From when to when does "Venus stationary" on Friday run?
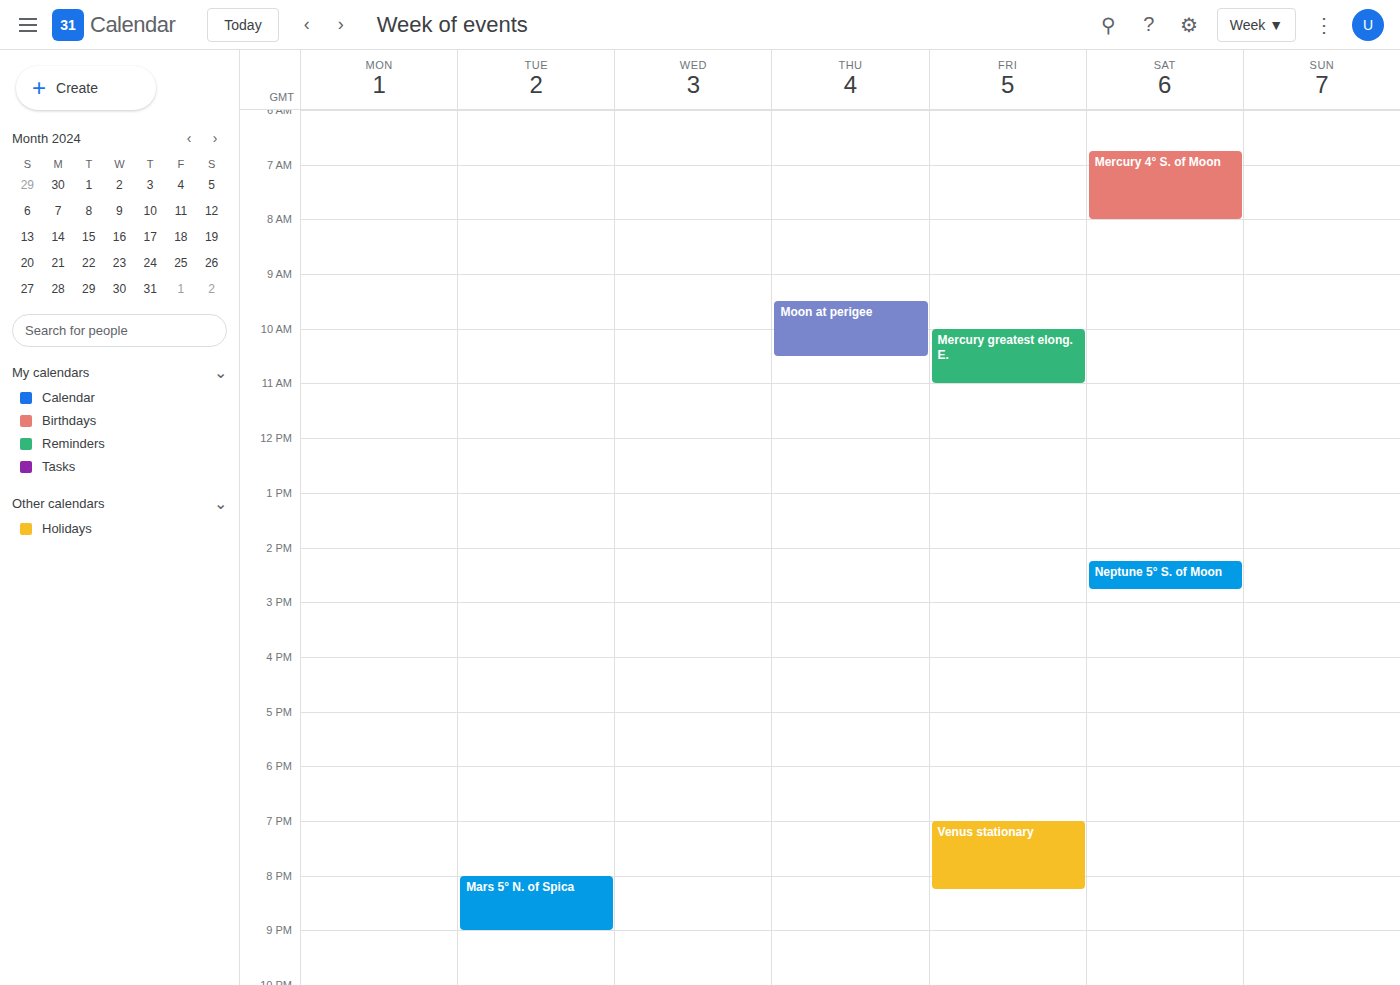
7:00 PM to 8:15 PM